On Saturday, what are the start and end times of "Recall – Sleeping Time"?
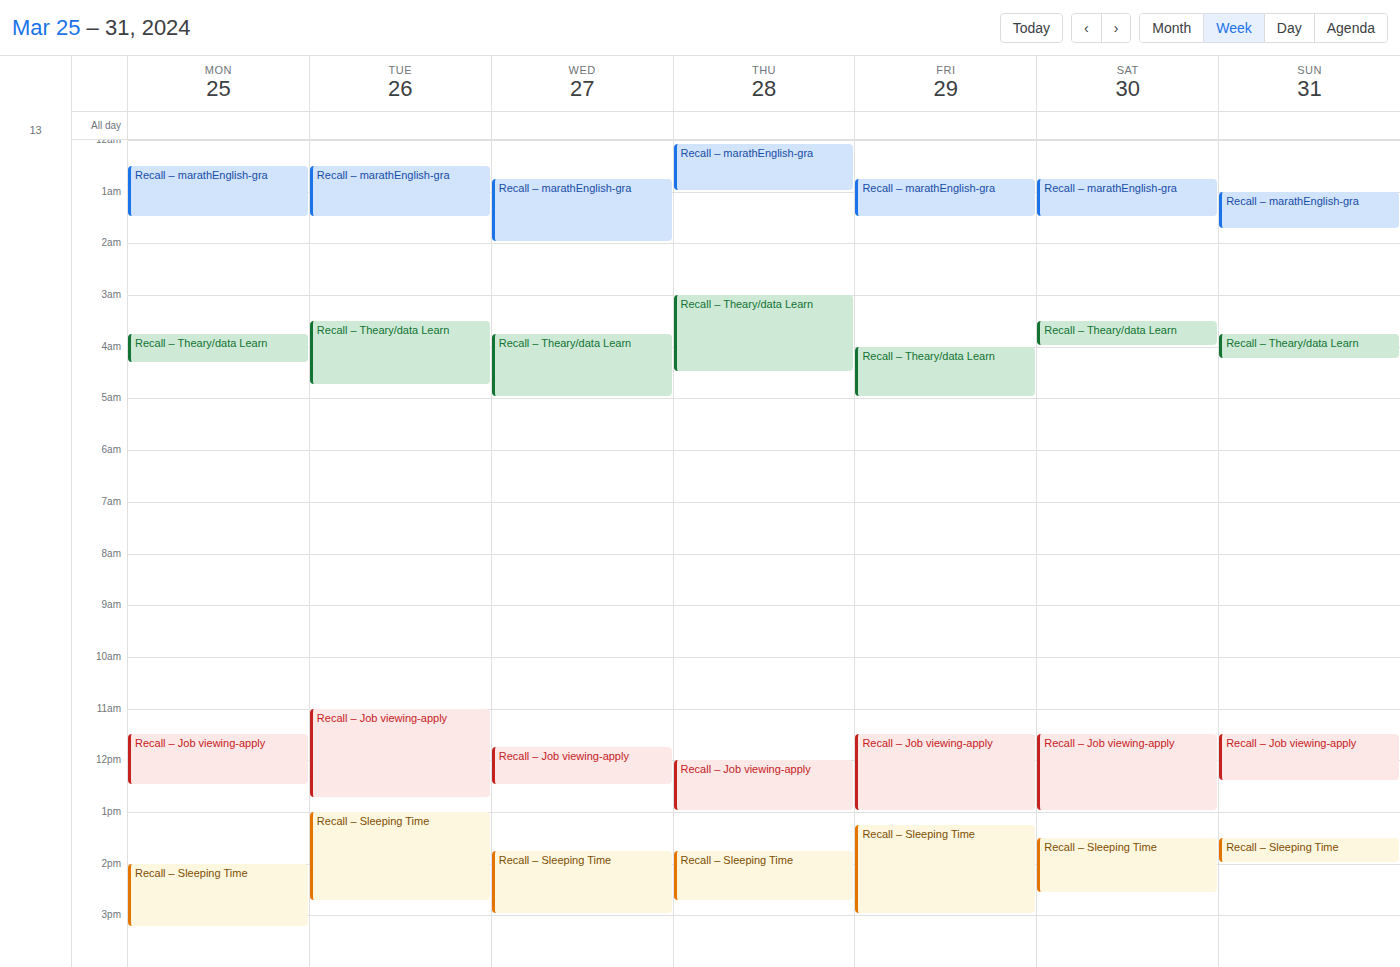
13:30 to 14:35